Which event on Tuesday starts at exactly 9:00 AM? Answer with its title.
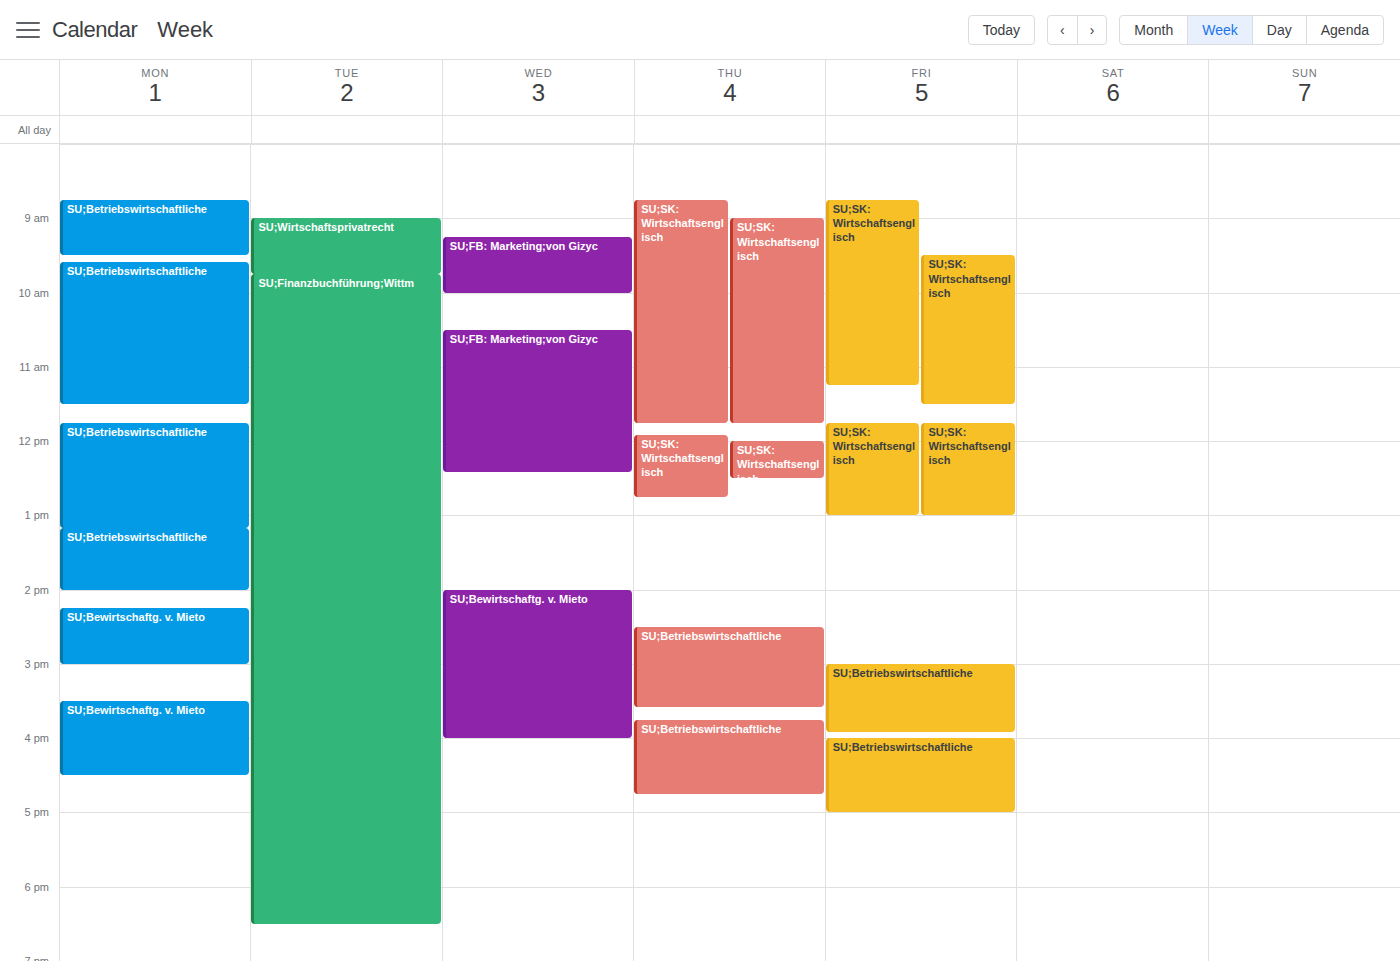
"SU;Wirtschaftsprivatrecht"